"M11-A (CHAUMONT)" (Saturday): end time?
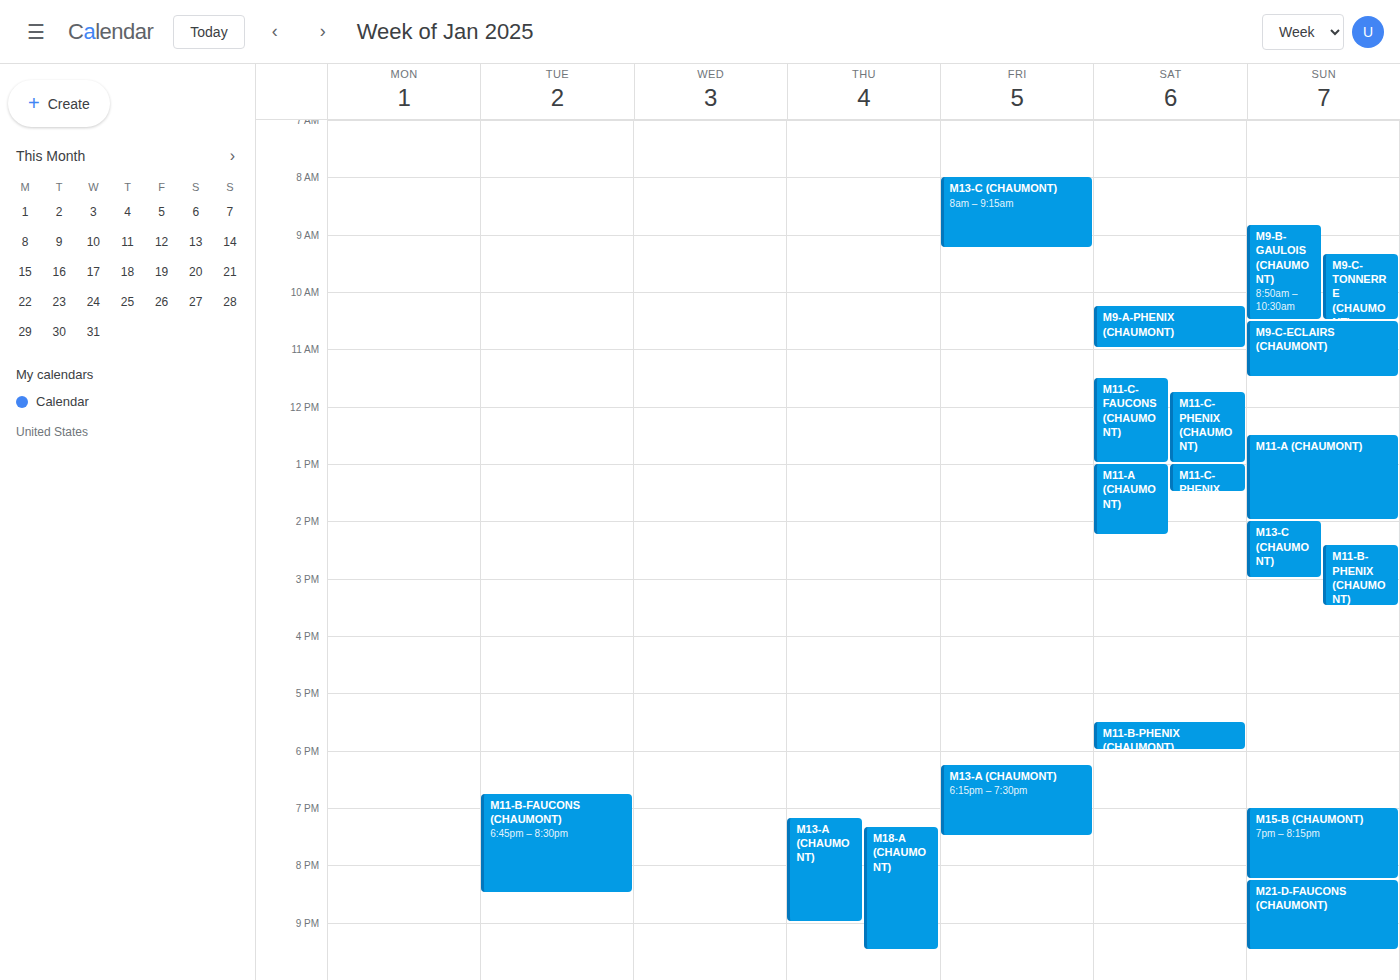
2:15 PM